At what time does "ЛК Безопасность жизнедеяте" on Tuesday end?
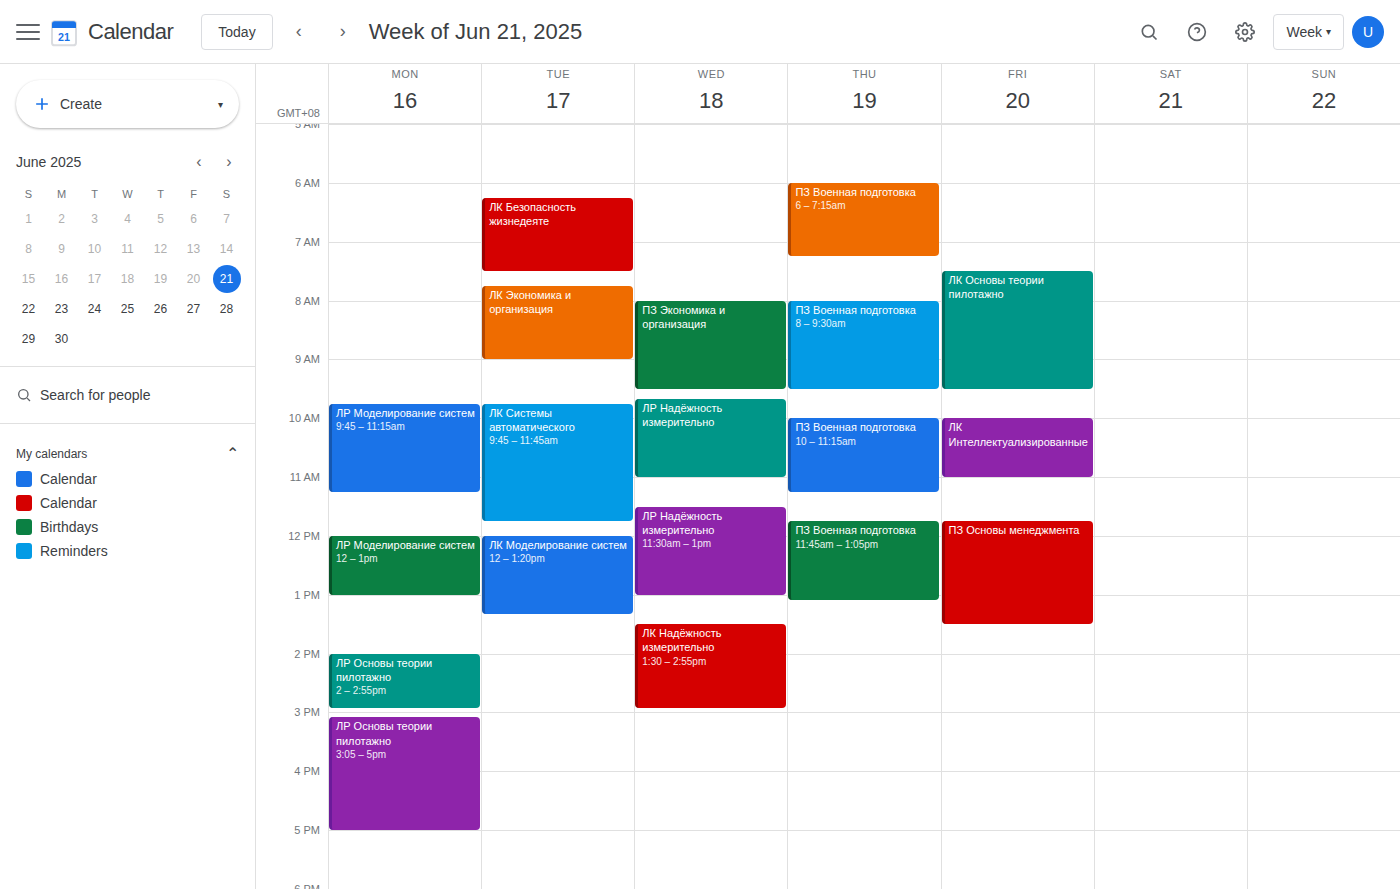
7:30 AM